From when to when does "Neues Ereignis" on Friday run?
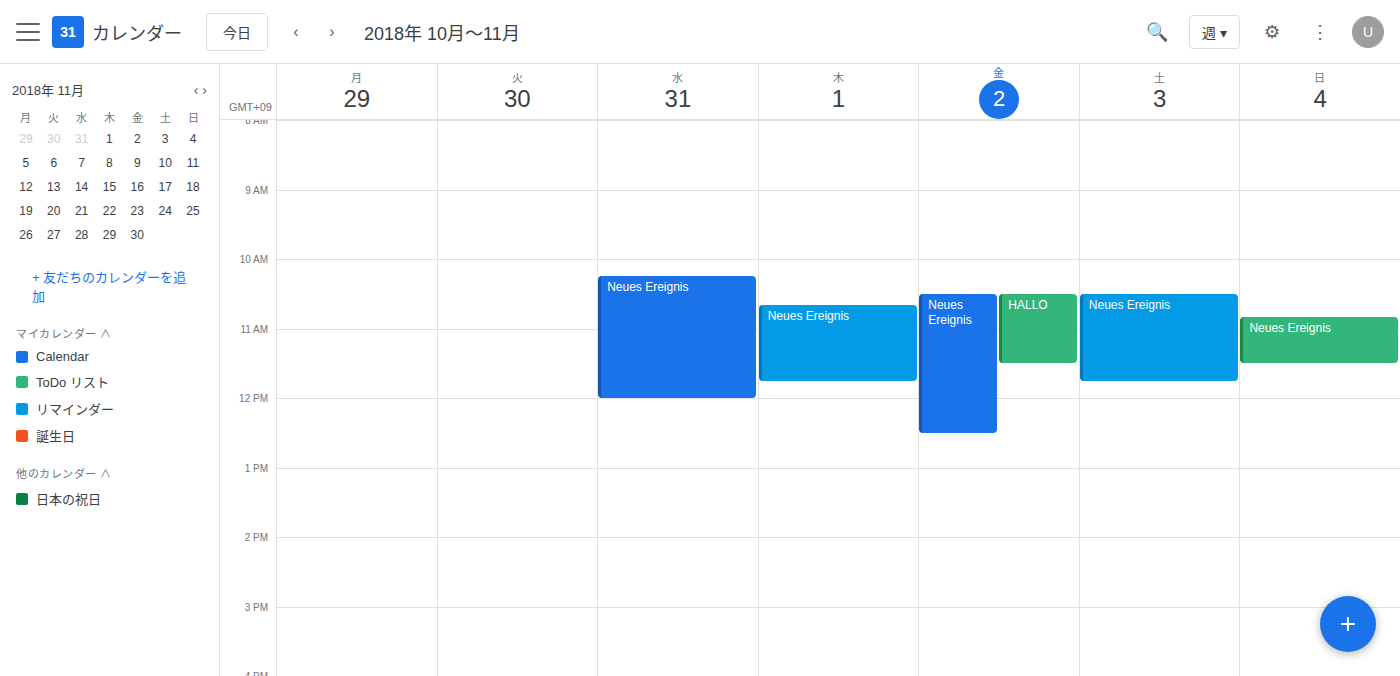
10:30 AM to 12:30 PM